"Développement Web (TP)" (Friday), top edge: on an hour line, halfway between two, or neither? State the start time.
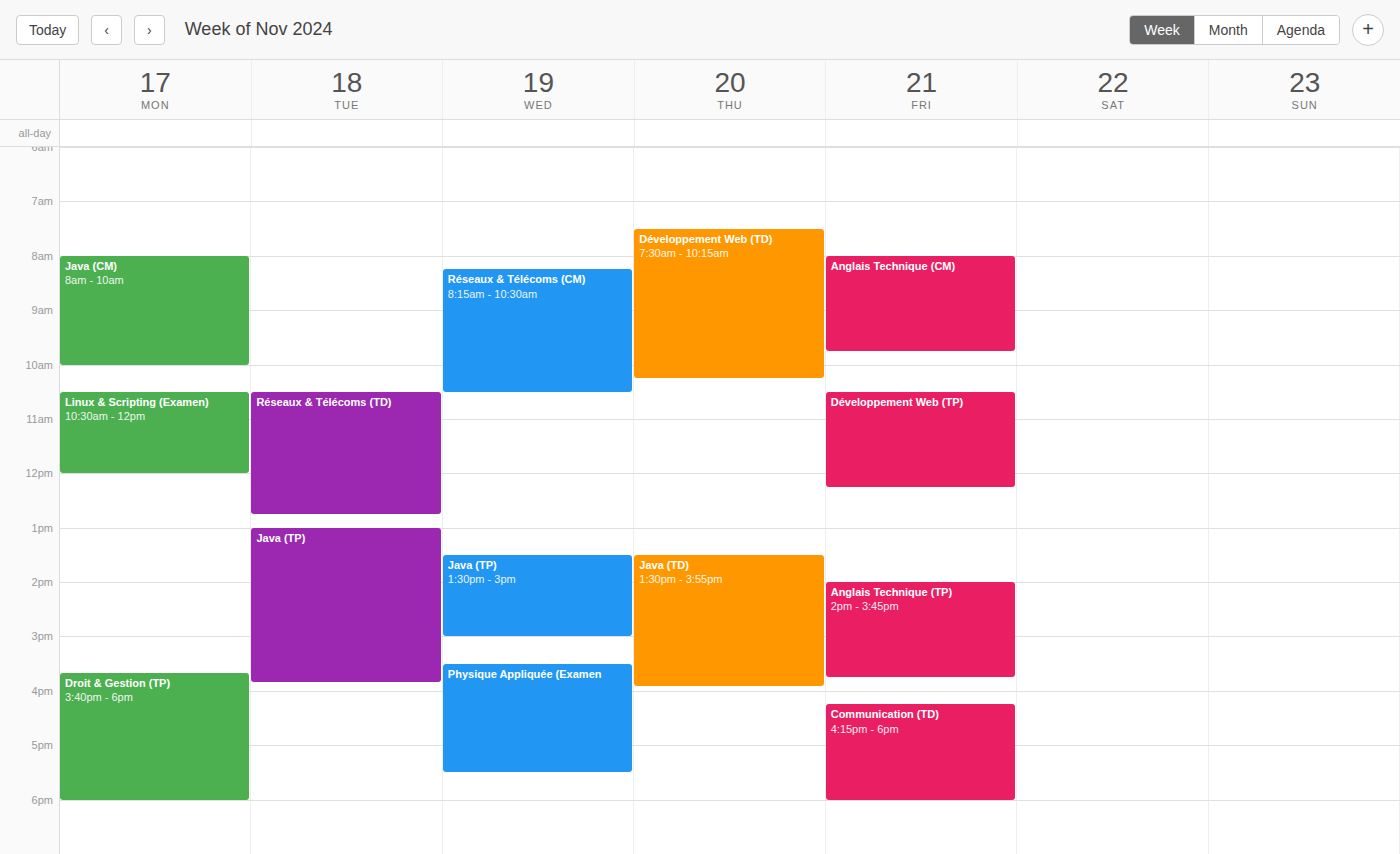
10:30 AM -- halfway between the 10 AM and 11 AM lines.